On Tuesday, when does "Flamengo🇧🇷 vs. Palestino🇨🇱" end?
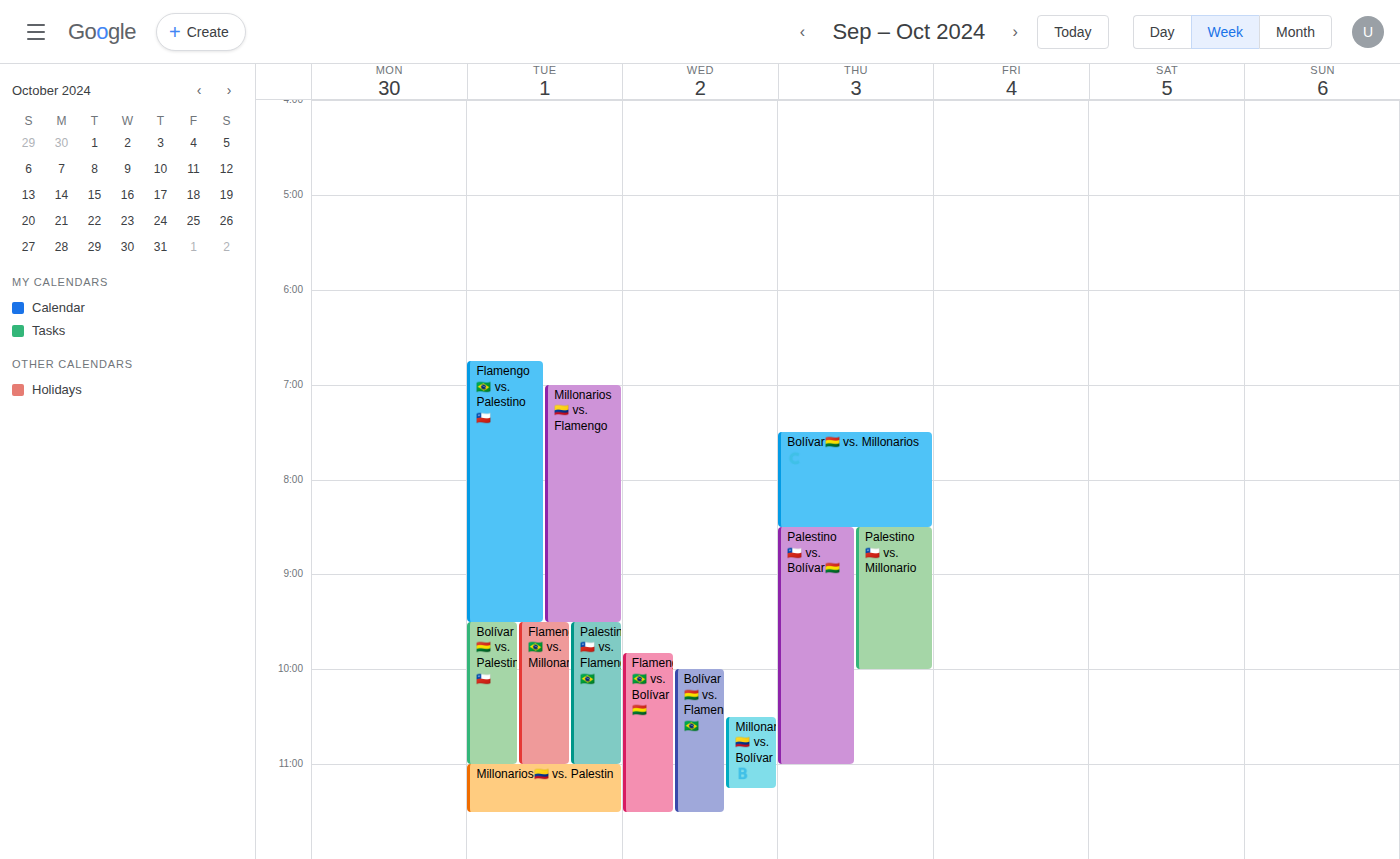
21:30